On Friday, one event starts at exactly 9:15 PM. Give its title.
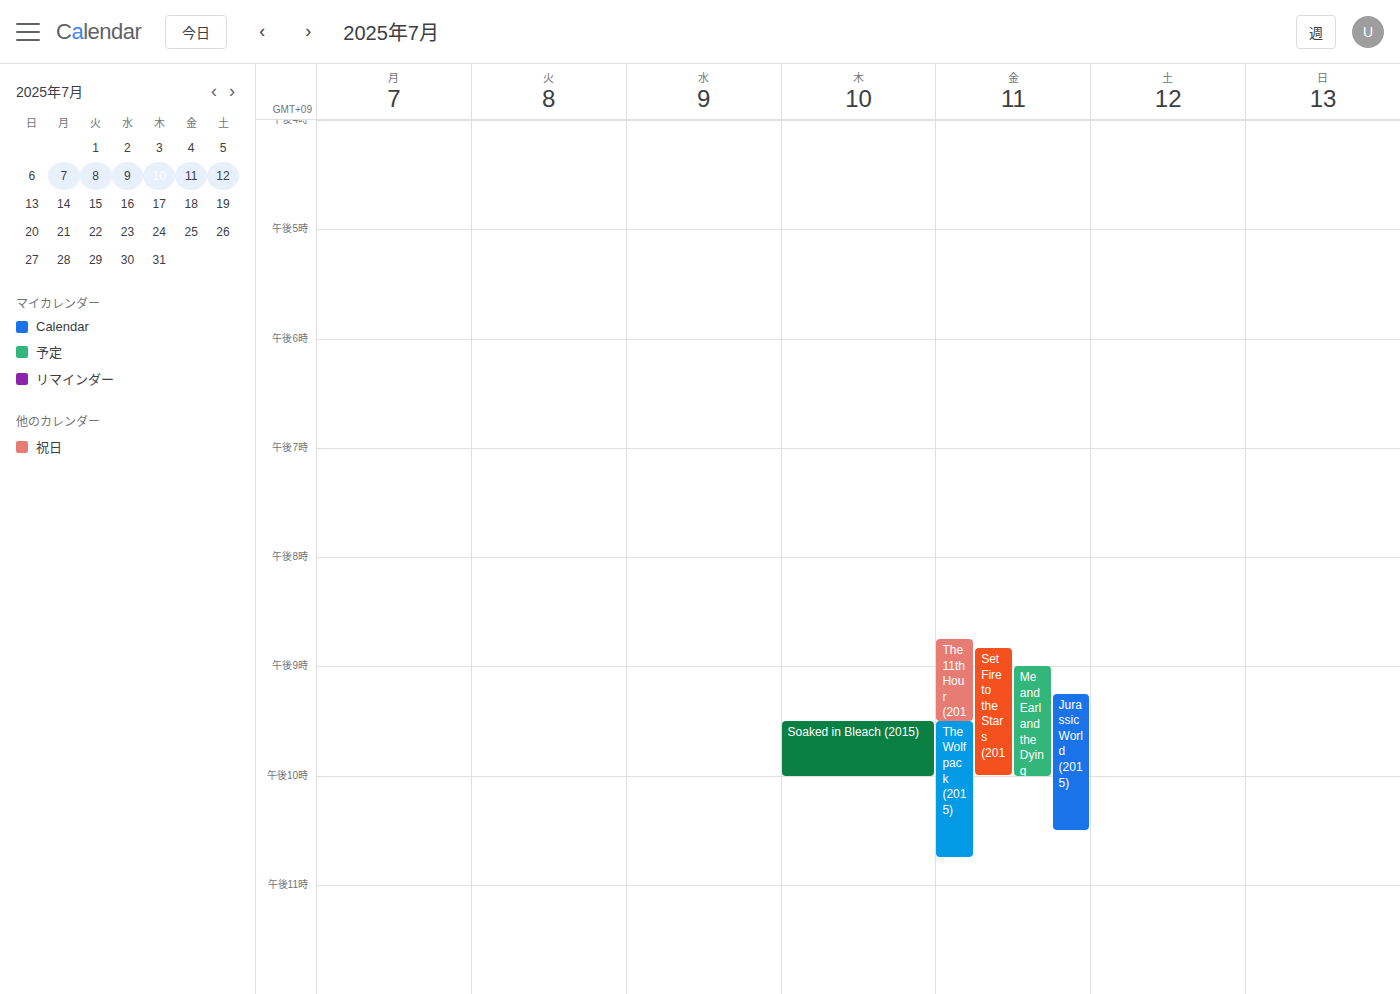
"Jurassic World (2015)"